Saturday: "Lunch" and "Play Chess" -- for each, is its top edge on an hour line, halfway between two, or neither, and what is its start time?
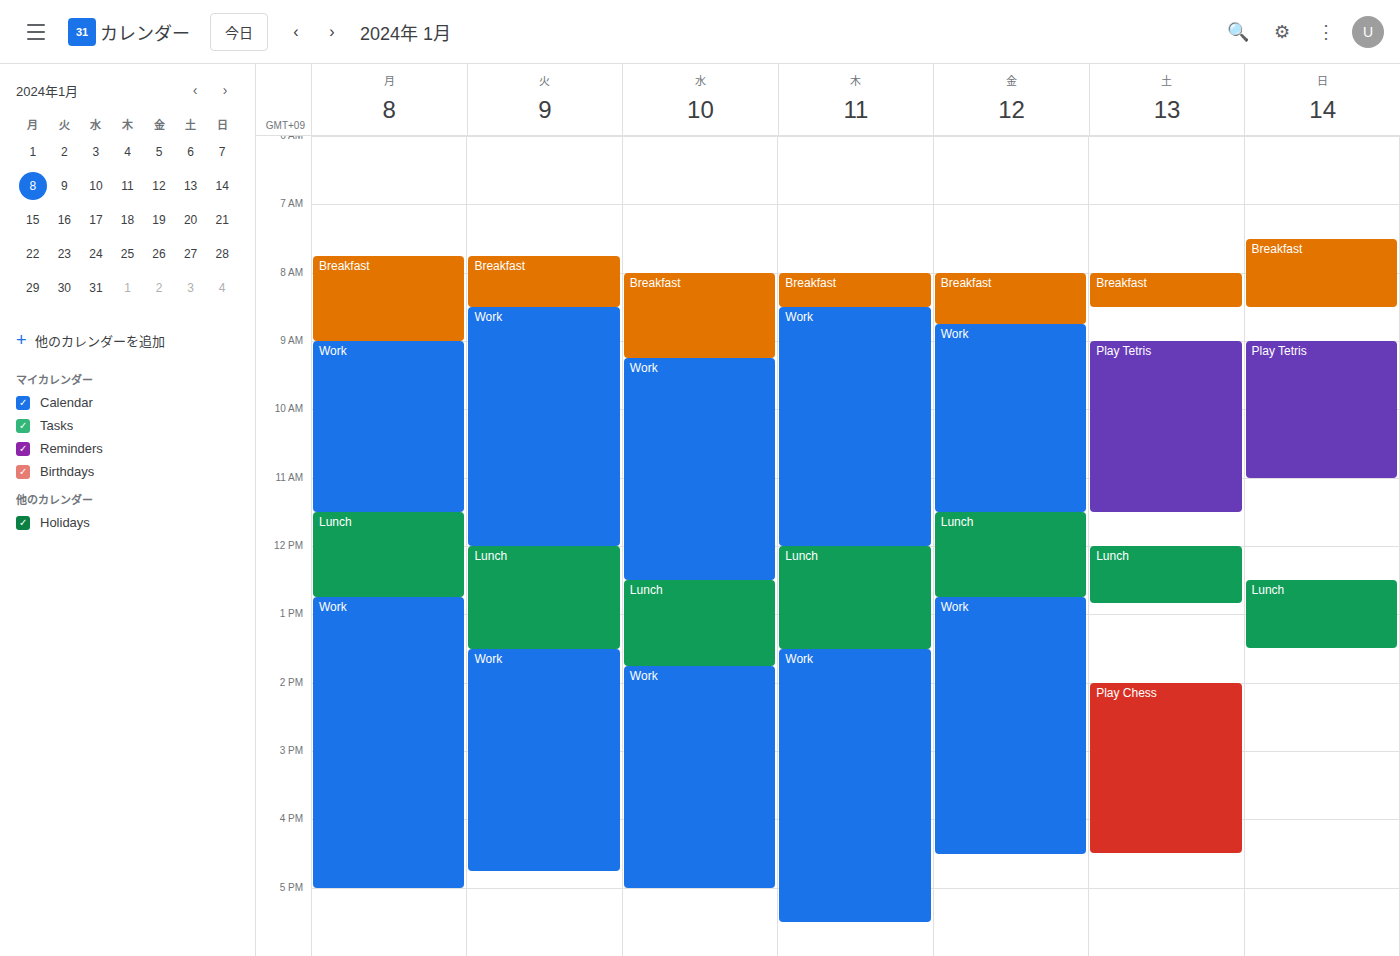
"Lunch": 12:00 PM, exactly on the 12 PM line. "Play Chess": 2:00 PM, exactly on the 2 PM line.